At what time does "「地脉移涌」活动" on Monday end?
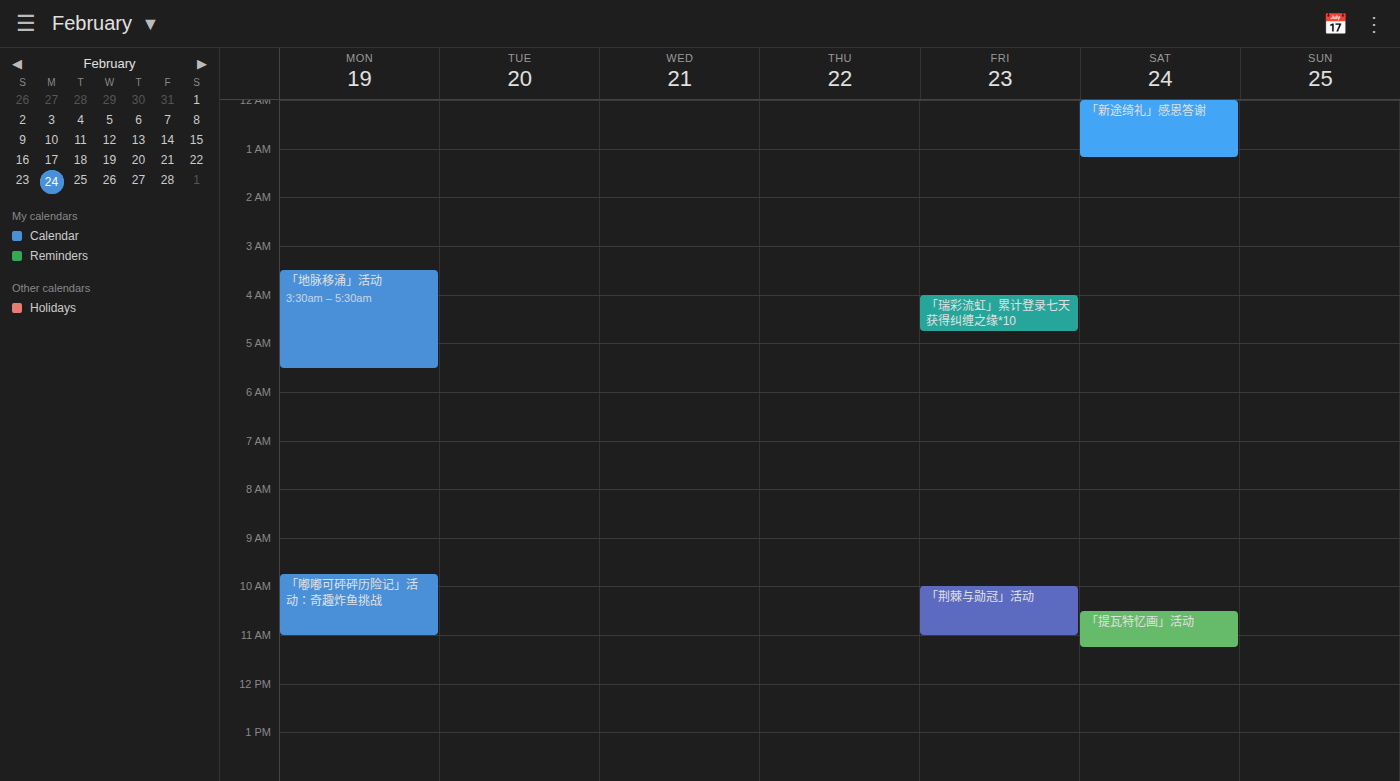
5:30 AM